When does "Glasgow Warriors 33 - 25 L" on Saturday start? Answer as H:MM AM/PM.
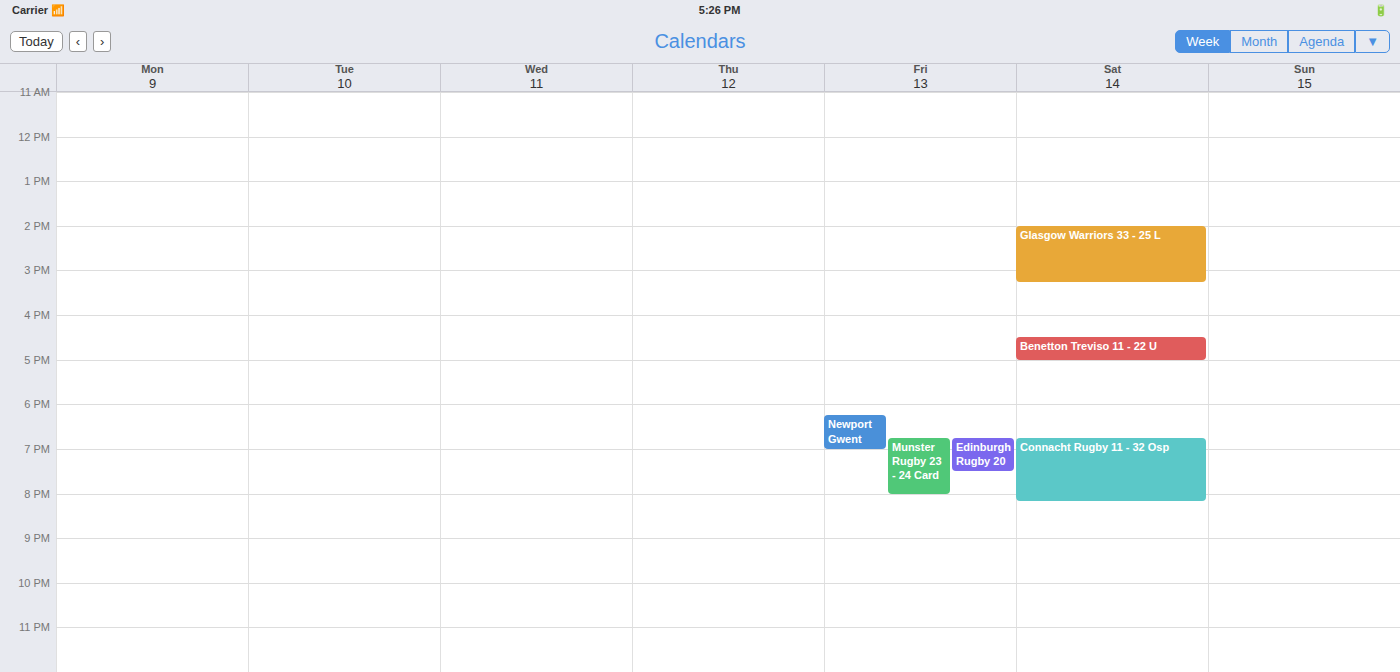
2:00 PM